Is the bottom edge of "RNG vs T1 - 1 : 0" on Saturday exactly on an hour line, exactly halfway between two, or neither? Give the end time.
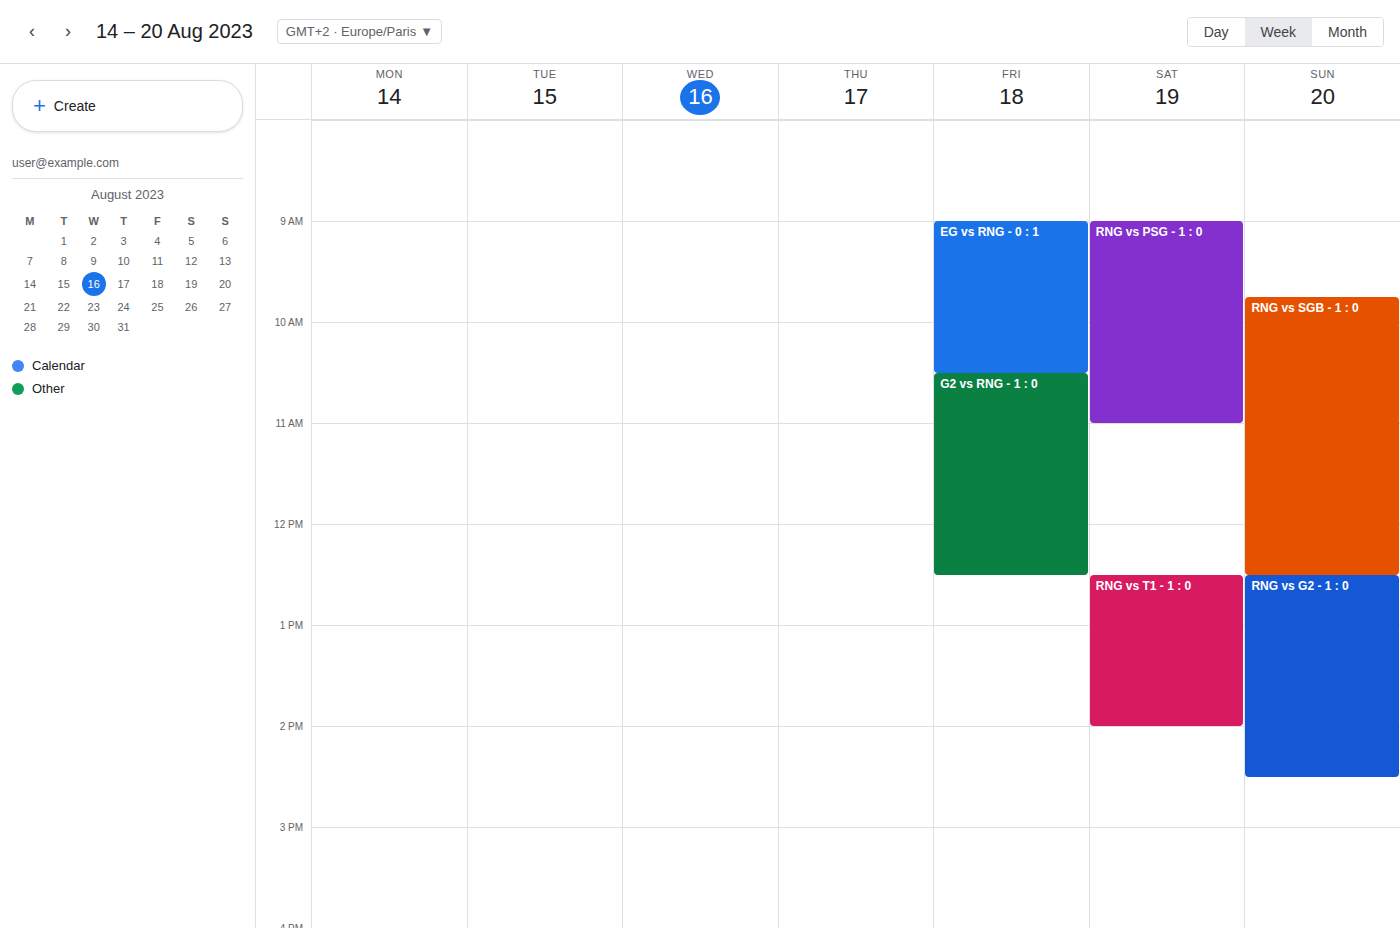
2:00 PM -- exactly on the 2 PM line.